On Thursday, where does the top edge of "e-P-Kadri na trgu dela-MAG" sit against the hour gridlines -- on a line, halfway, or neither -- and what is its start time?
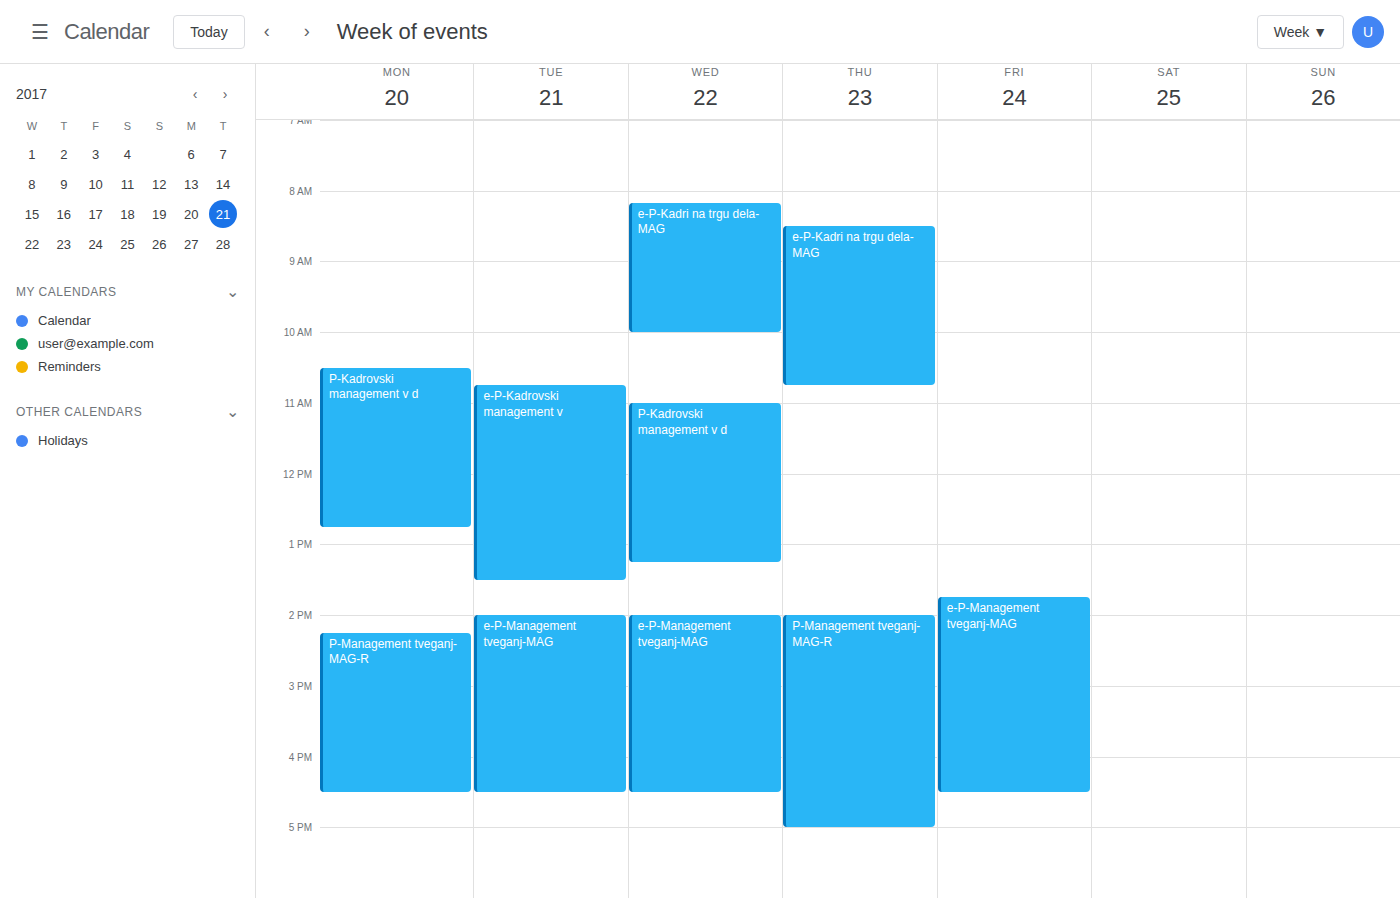
8:30 AM -- halfway between the 8 AM and 9 AM lines.